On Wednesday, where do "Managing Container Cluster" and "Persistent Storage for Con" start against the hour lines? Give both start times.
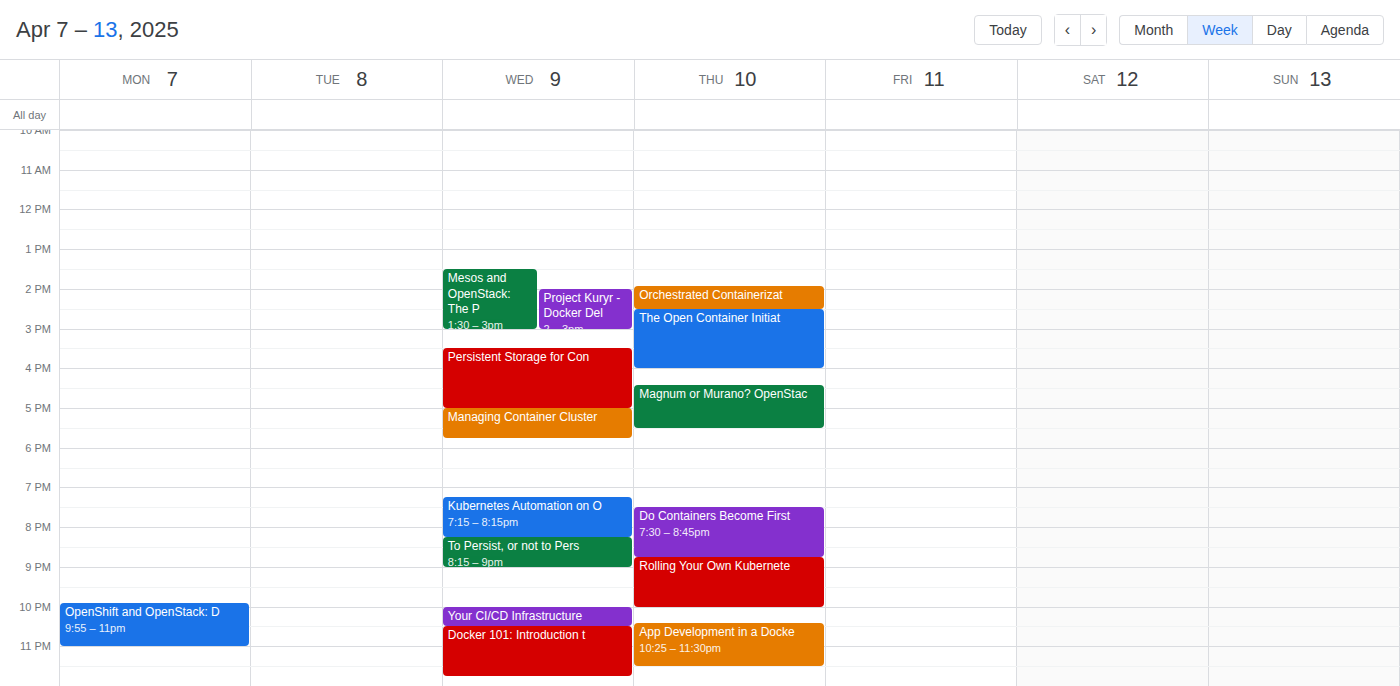
"Managing Container Cluster": 5:00 PM, exactly on the 5 PM line. "Persistent Storage for Con": 3:30 PM, halfway between the 3 PM and 4 PM lines.